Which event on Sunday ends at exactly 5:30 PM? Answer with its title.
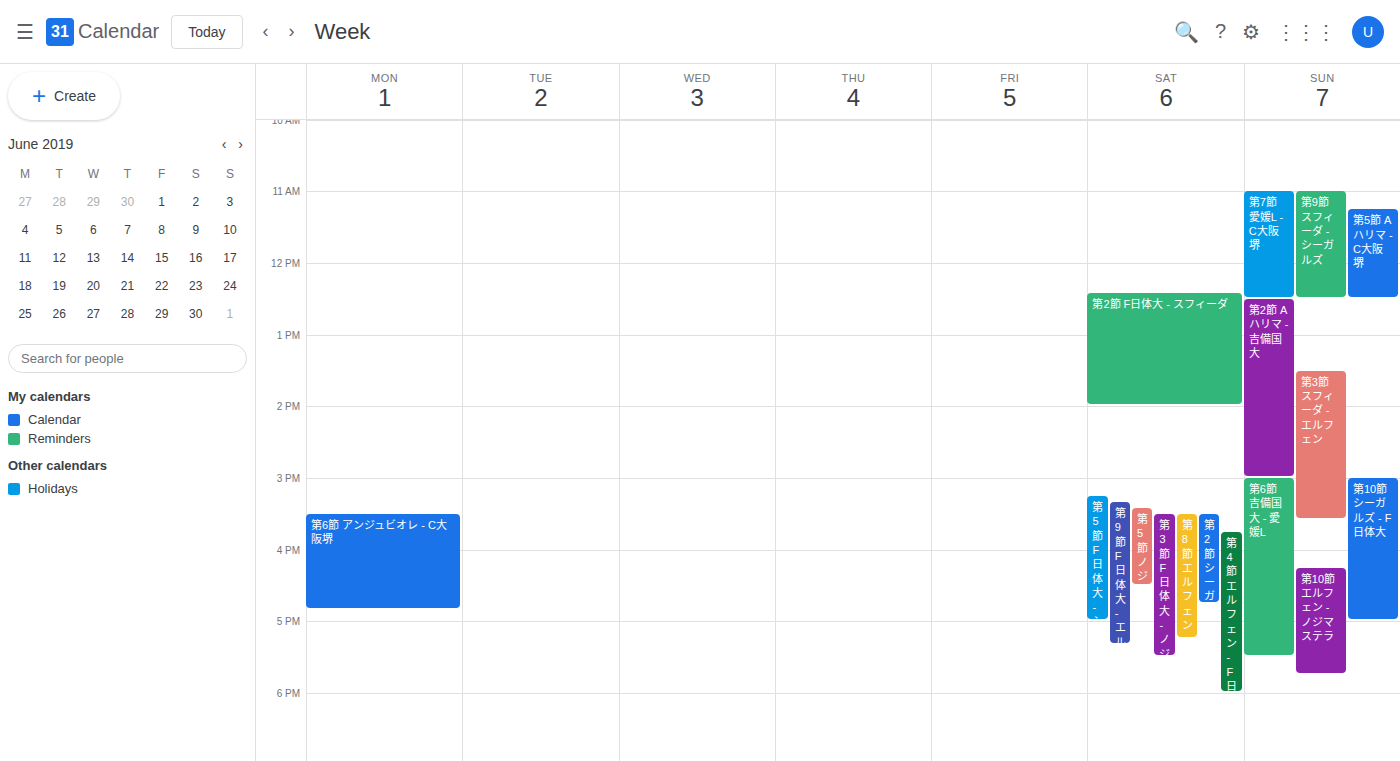
"第6節 吉備国大 - 愛媛L"